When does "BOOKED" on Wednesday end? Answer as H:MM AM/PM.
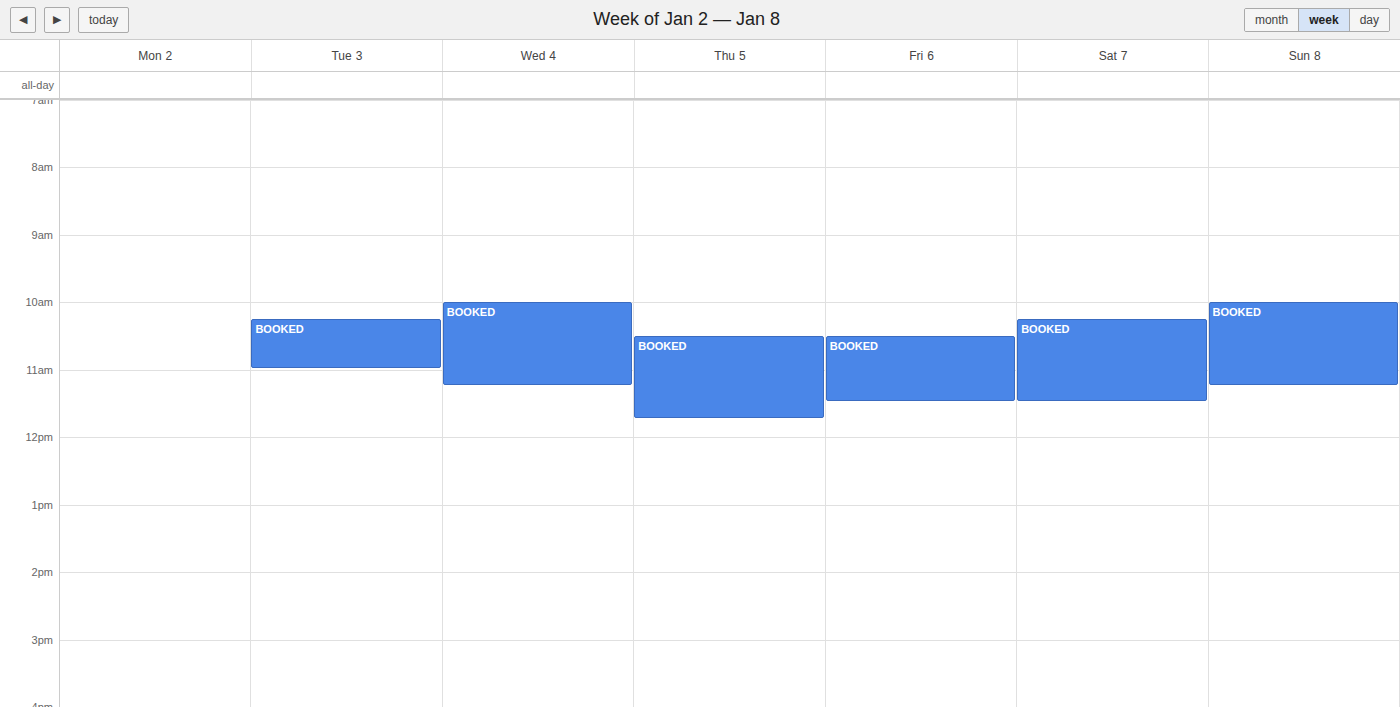
11:15 AM